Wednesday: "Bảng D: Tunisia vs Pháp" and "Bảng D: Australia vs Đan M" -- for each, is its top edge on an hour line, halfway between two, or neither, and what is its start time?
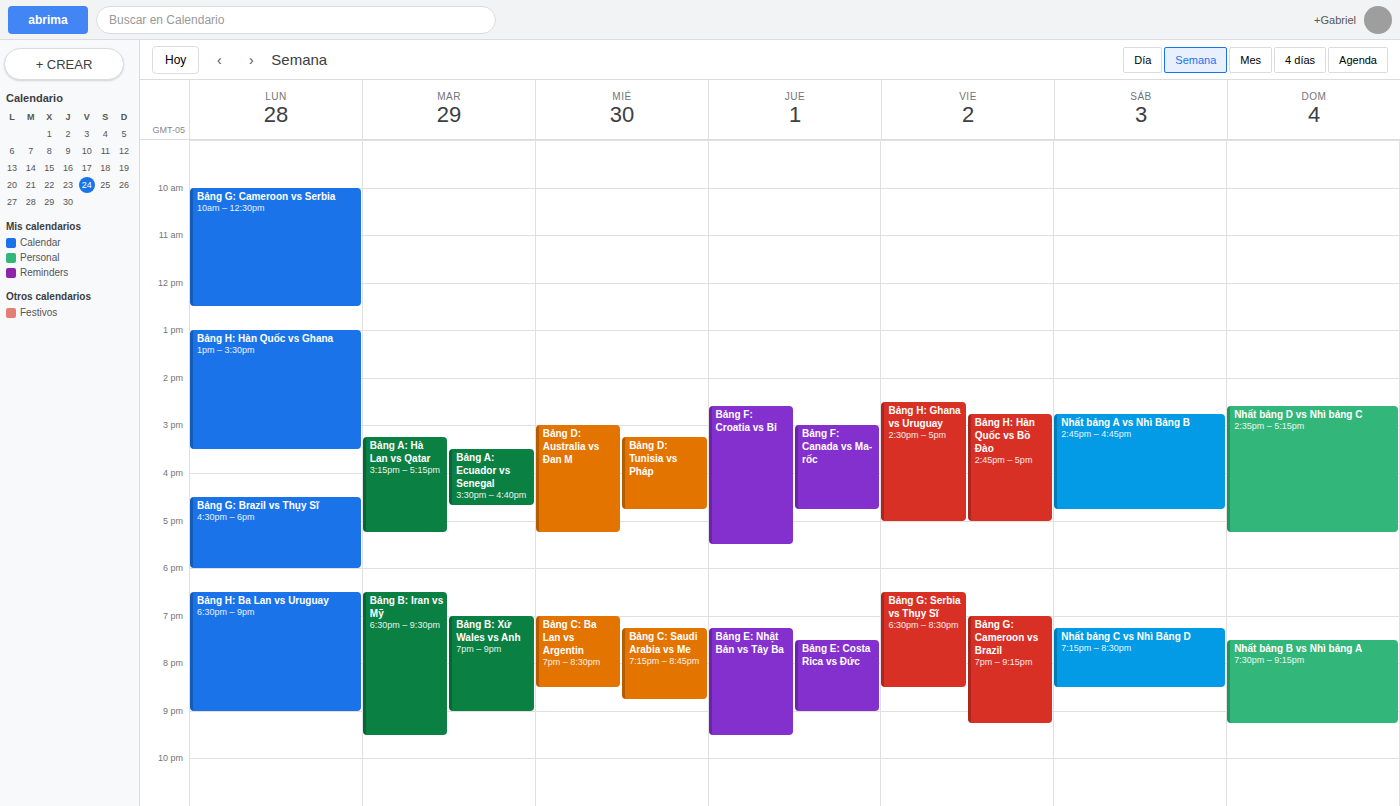
"Bảng D: Tunisia vs Pháp": 3:15 PM, neither: a quarter of the way from the 3 PM line to the 4 PM line. "Bảng D: Australia vs Đan M": 3:00 PM, exactly on the 3 PM line.